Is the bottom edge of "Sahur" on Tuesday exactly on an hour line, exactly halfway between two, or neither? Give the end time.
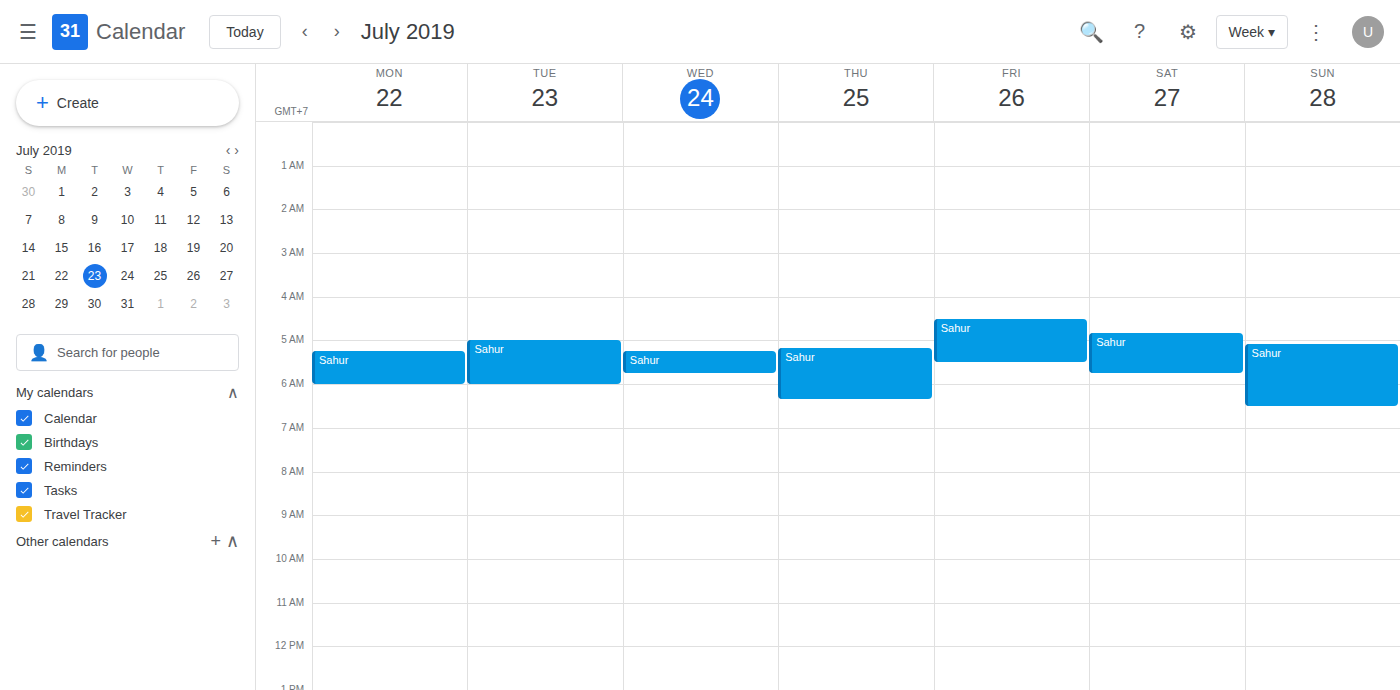
6:00 AM -- exactly on the 6 AM line.